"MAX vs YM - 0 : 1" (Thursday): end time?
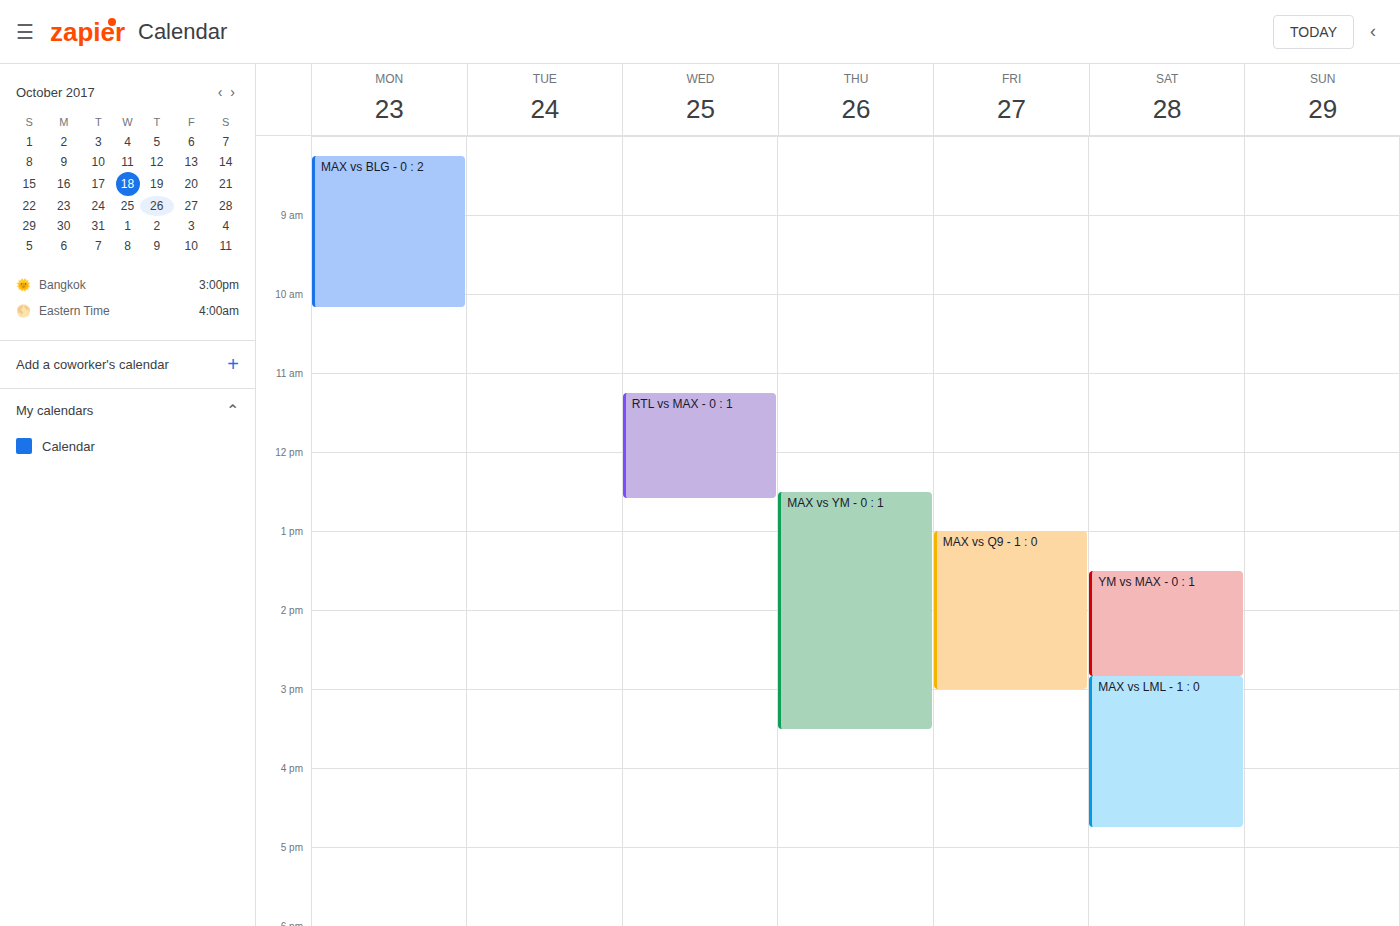
3:30 PM